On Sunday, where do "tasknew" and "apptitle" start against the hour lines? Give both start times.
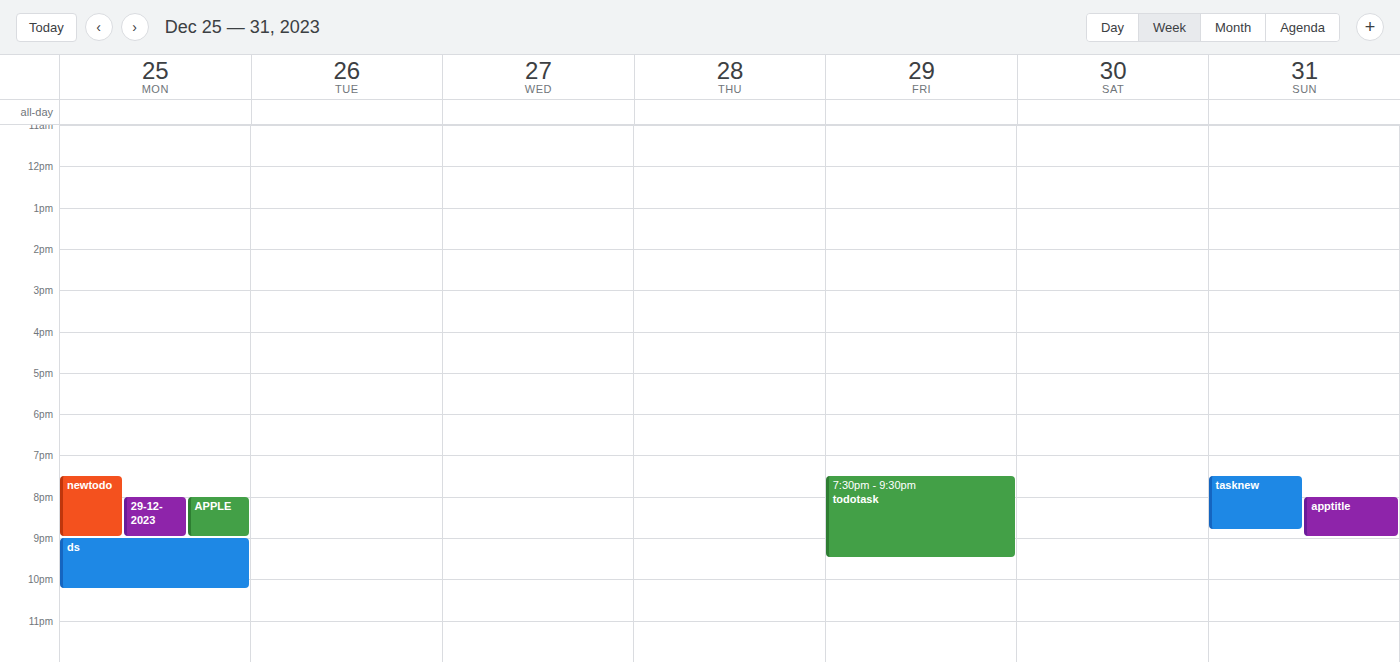
"tasknew": 19:30, halfway between the 19:00 and 20:00 lines. "apptitle": 20:00, exactly on the 20:00 line.